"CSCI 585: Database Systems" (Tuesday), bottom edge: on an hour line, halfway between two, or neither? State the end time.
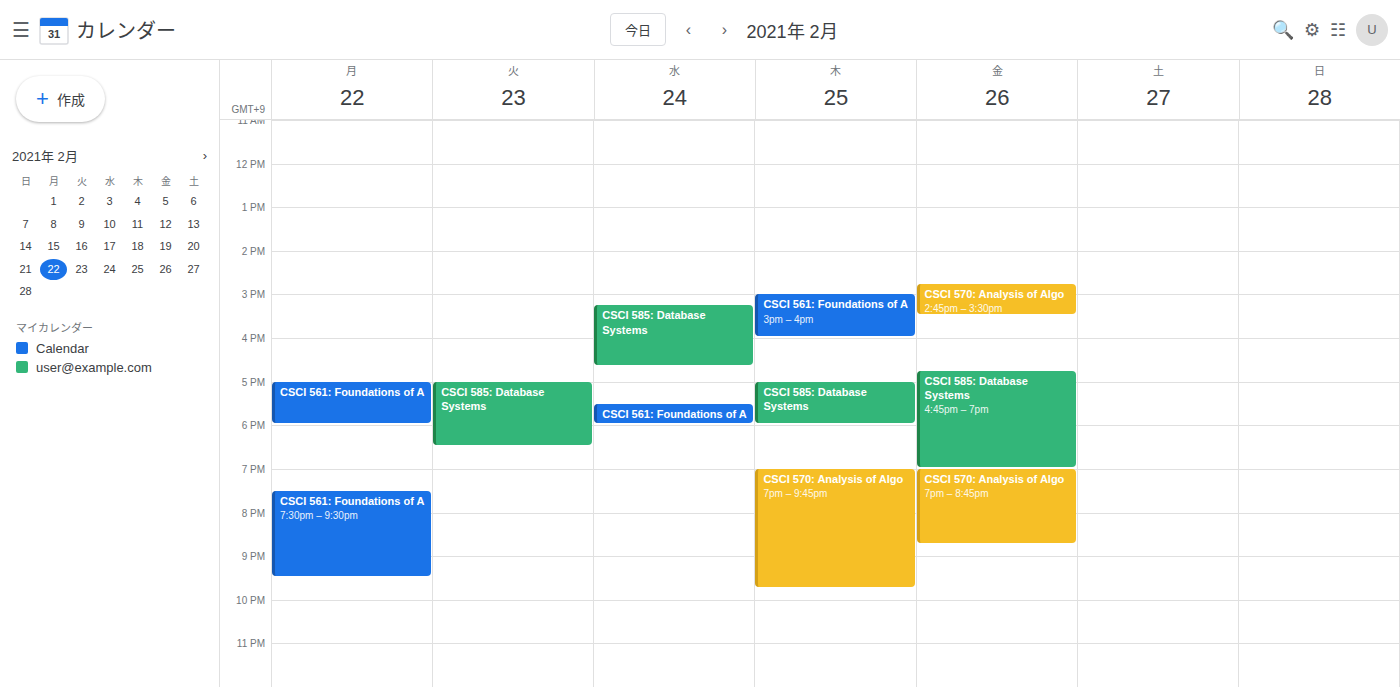
6:30 PM -- halfway between the 6 PM and 7 PM lines.